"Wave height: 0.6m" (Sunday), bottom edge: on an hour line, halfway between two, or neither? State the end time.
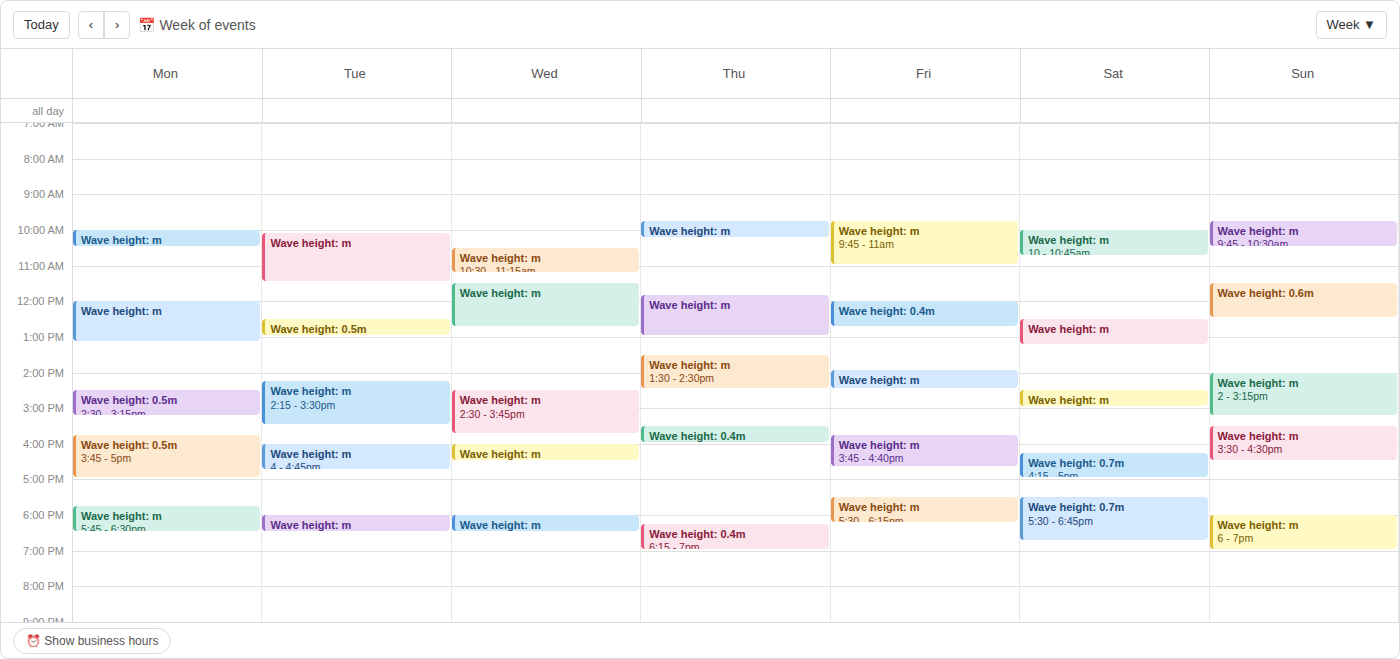
12:30 PM -- halfway between the 12 PM and 1 PM lines.